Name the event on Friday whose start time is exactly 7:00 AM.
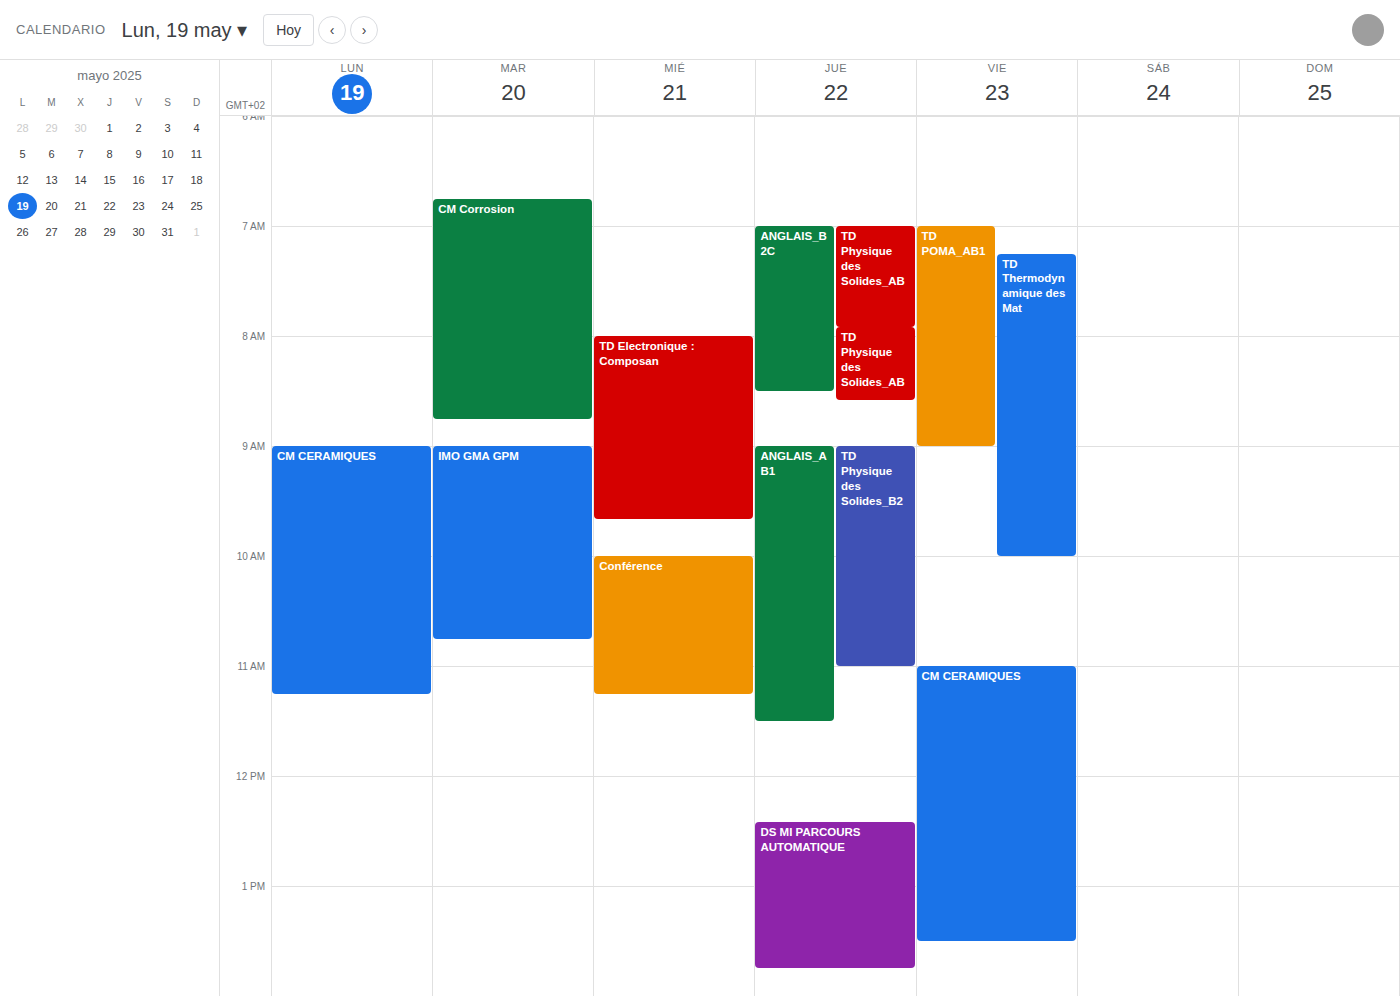
"TD POMA_AB1"